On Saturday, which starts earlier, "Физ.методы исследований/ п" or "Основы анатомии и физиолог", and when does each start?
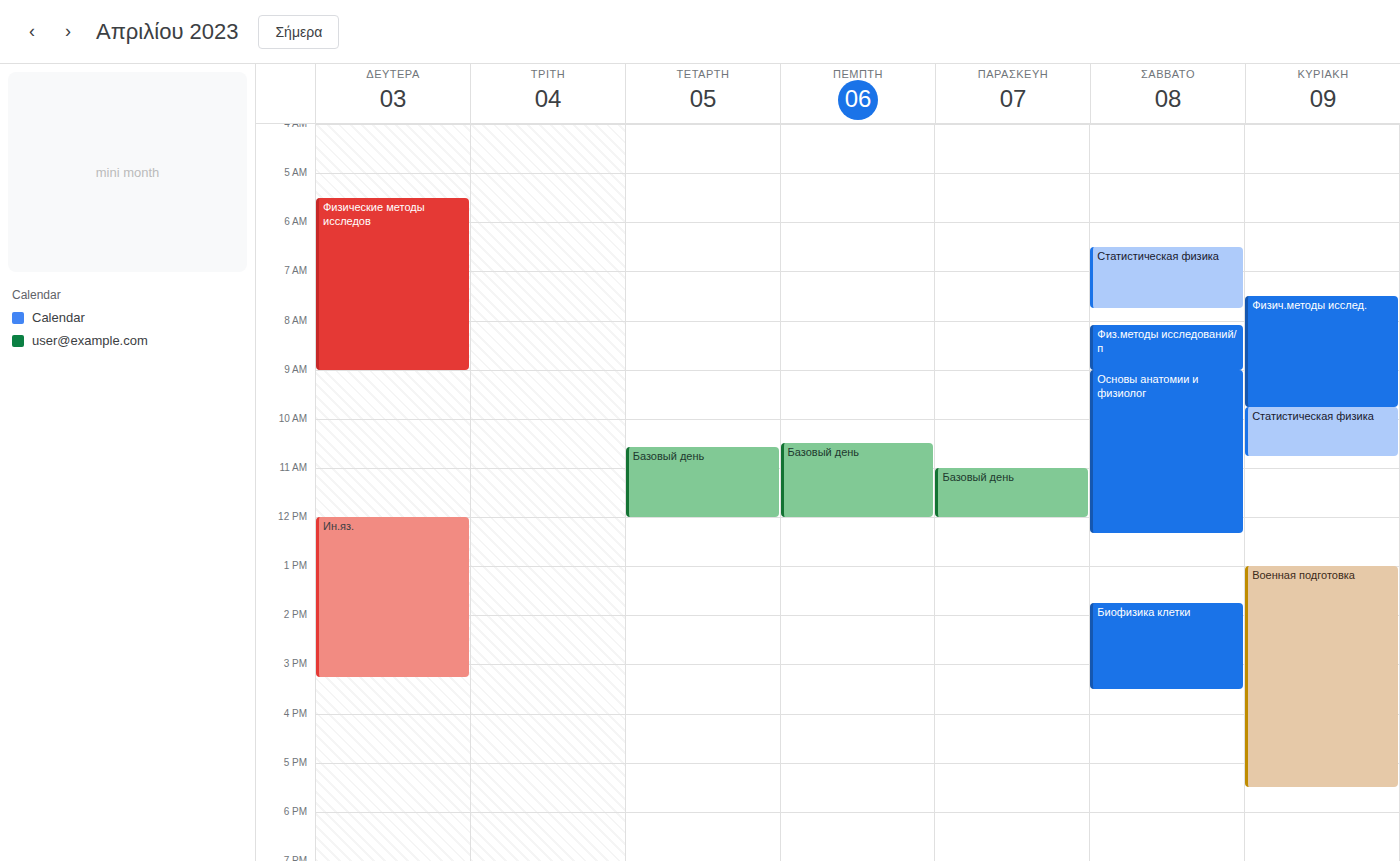
"Физ.методы исследований/ п" 8:05 AM; "Основы анатомии и физиолог" 9:00 AM.